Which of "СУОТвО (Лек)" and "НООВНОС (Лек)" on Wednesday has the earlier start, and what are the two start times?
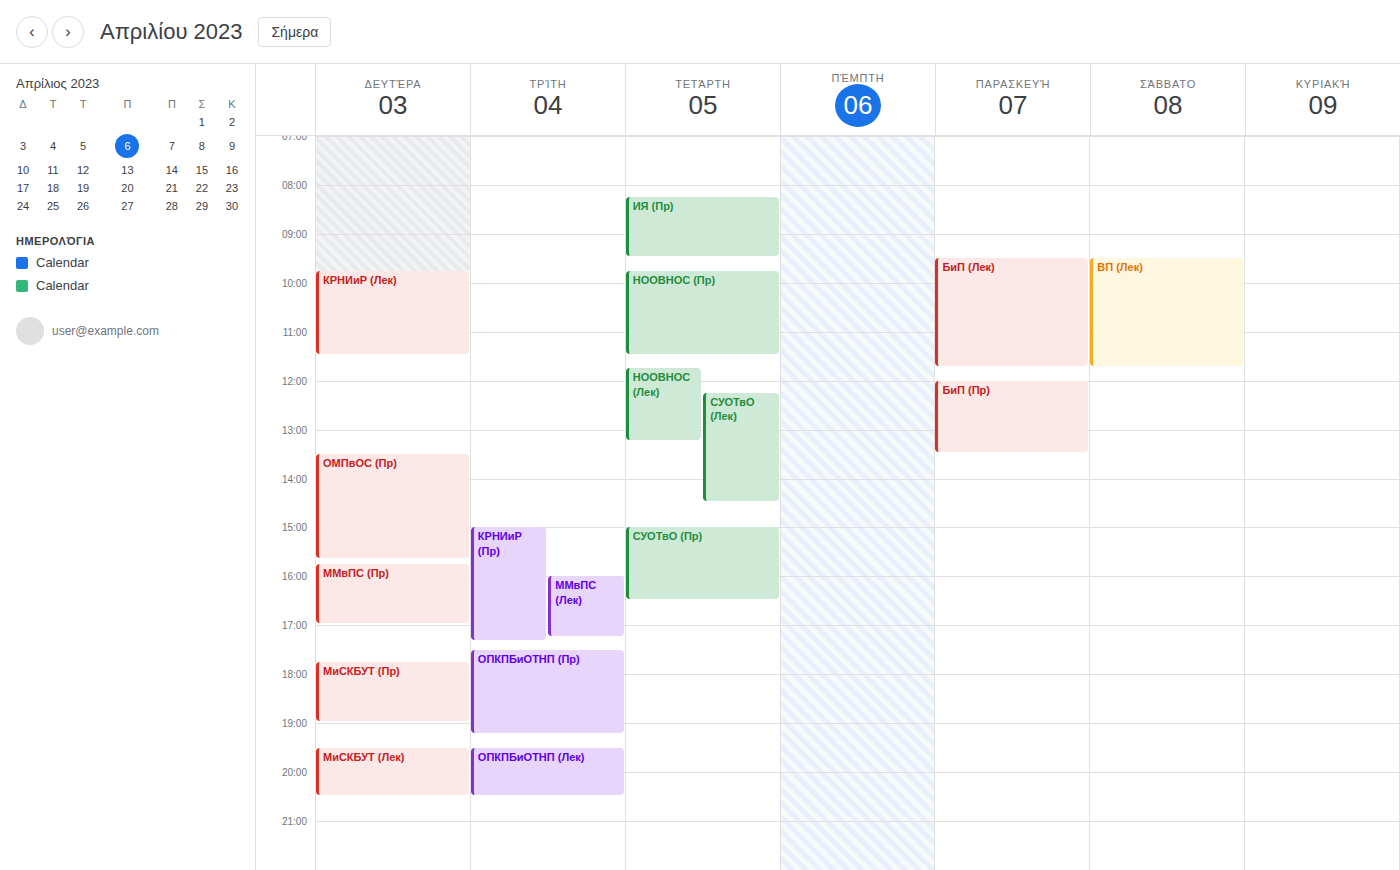
"НООВНОС (Лек)" 11:45 AM; "СУОТвО (Лек)" 12:15 PM.